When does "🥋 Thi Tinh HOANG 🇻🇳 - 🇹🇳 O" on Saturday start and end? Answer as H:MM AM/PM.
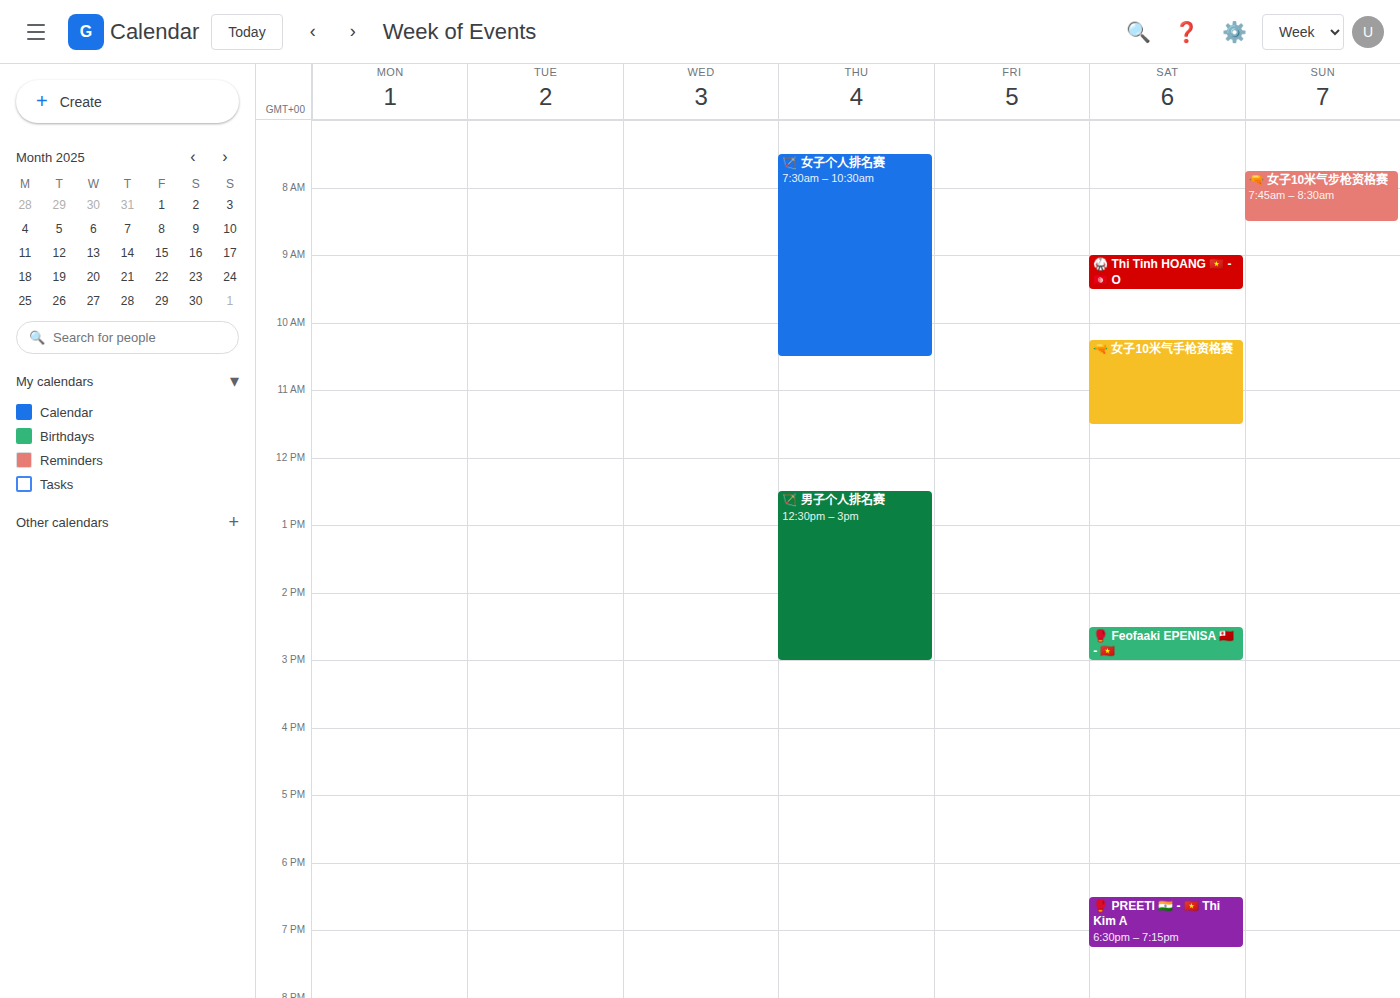
9:00 AM to 9:30 AM